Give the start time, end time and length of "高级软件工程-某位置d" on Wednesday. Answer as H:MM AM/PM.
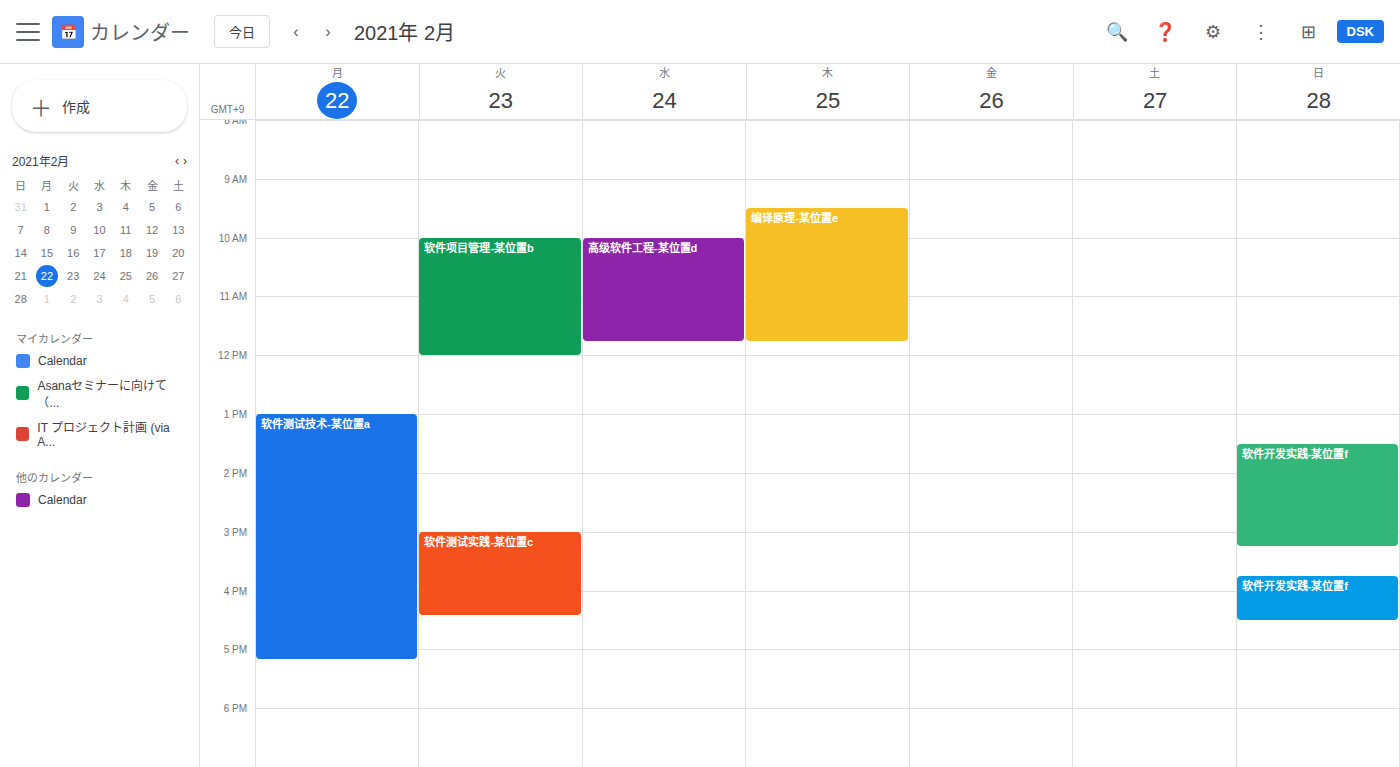
10:00 AM to 11:45 AM, 1 hour 45 minutes